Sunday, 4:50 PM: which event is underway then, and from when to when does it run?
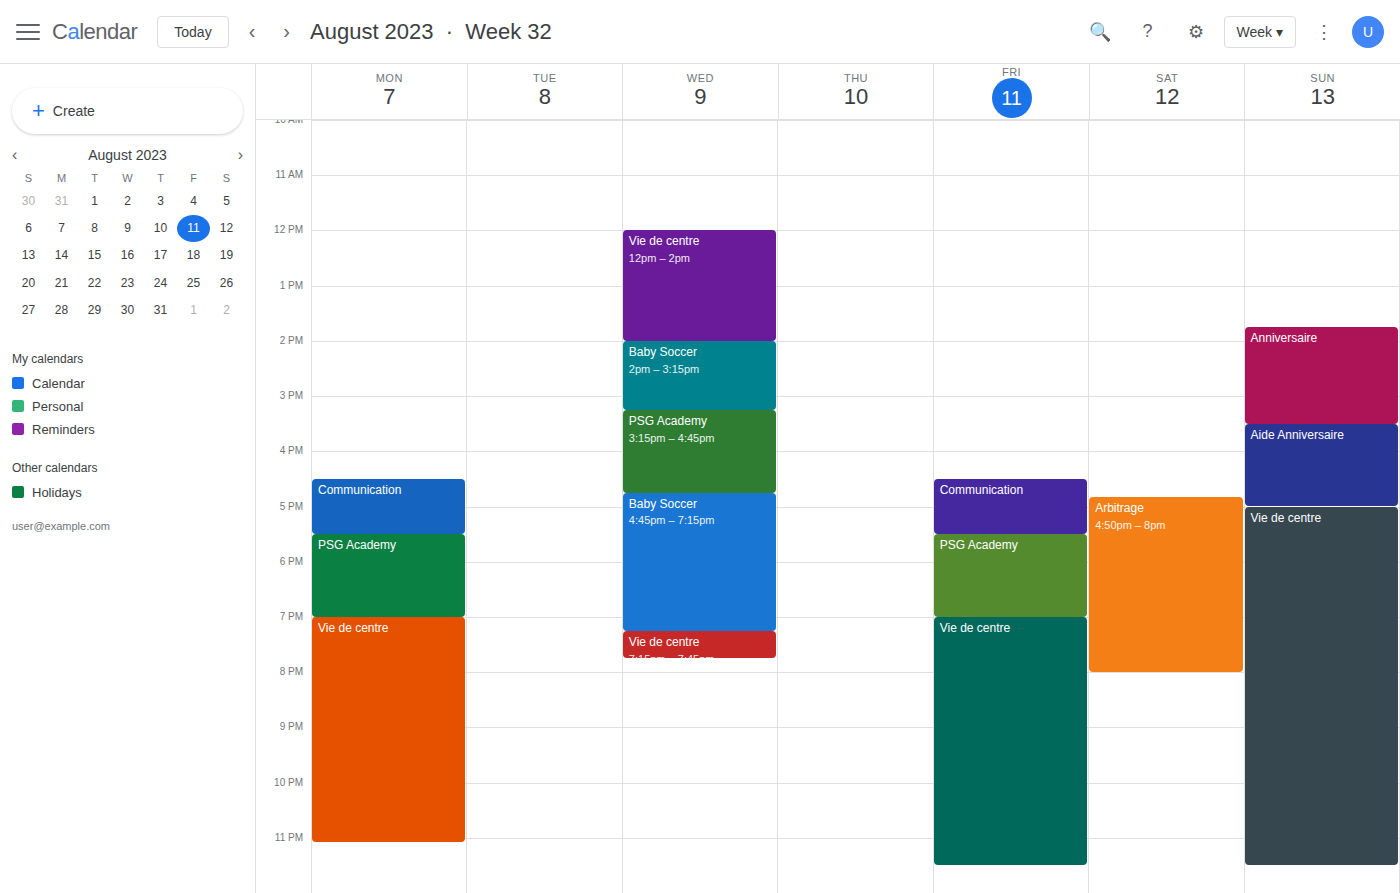
"Aide Anniversaire", 3:30 PM to 5:00 PM